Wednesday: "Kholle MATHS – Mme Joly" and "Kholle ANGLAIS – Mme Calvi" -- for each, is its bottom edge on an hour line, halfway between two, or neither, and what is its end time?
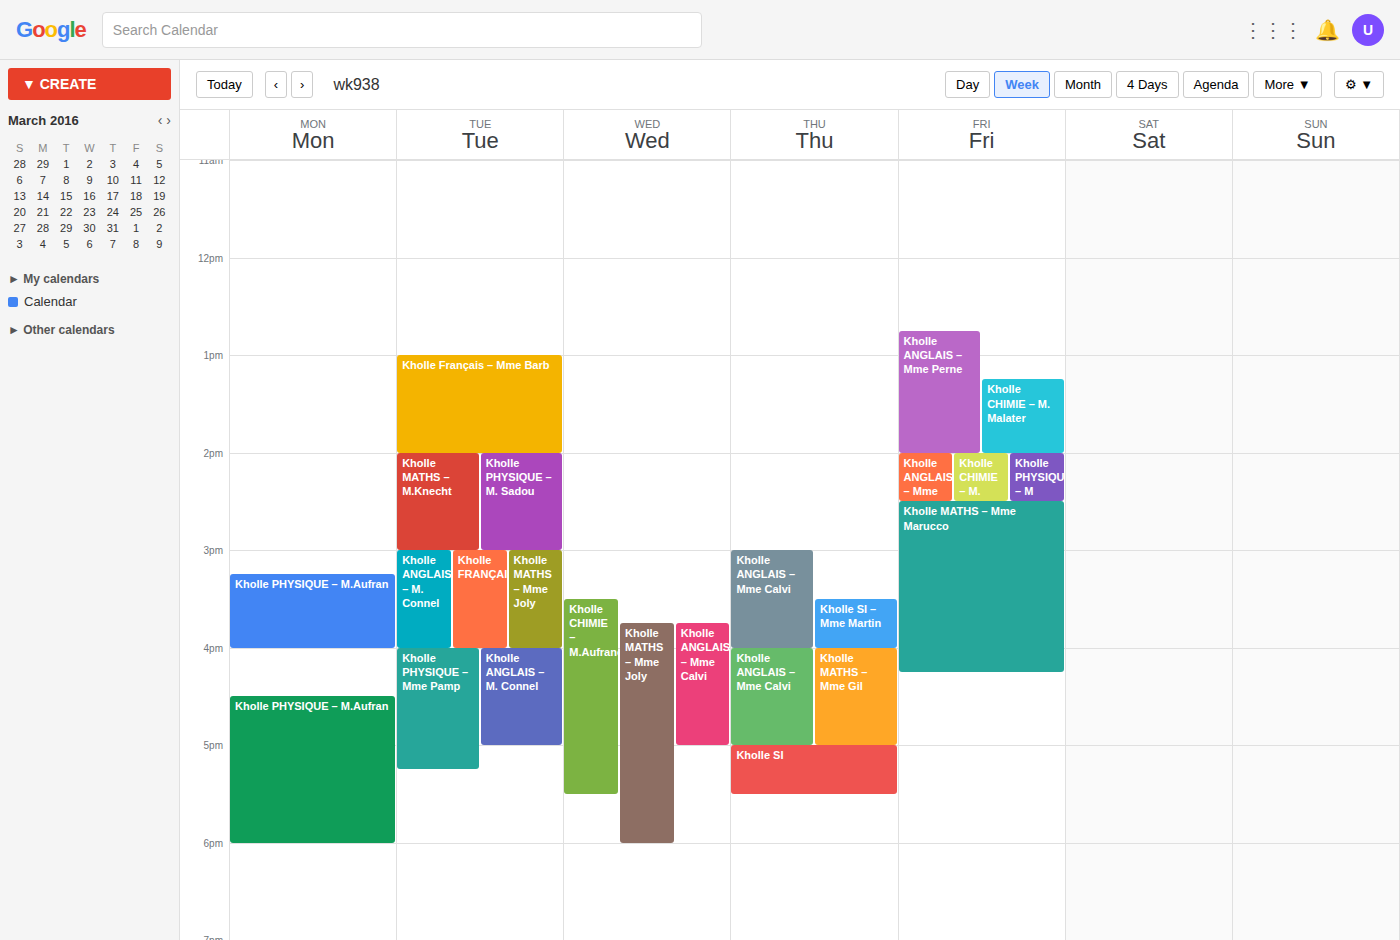
"Kholle MATHS – Mme Joly": 6:00 PM, exactly on the 6 PM line. "Kholle ANGLAIS – Mme Calvi": 5:00 PM, exactly on the 5 PM line.